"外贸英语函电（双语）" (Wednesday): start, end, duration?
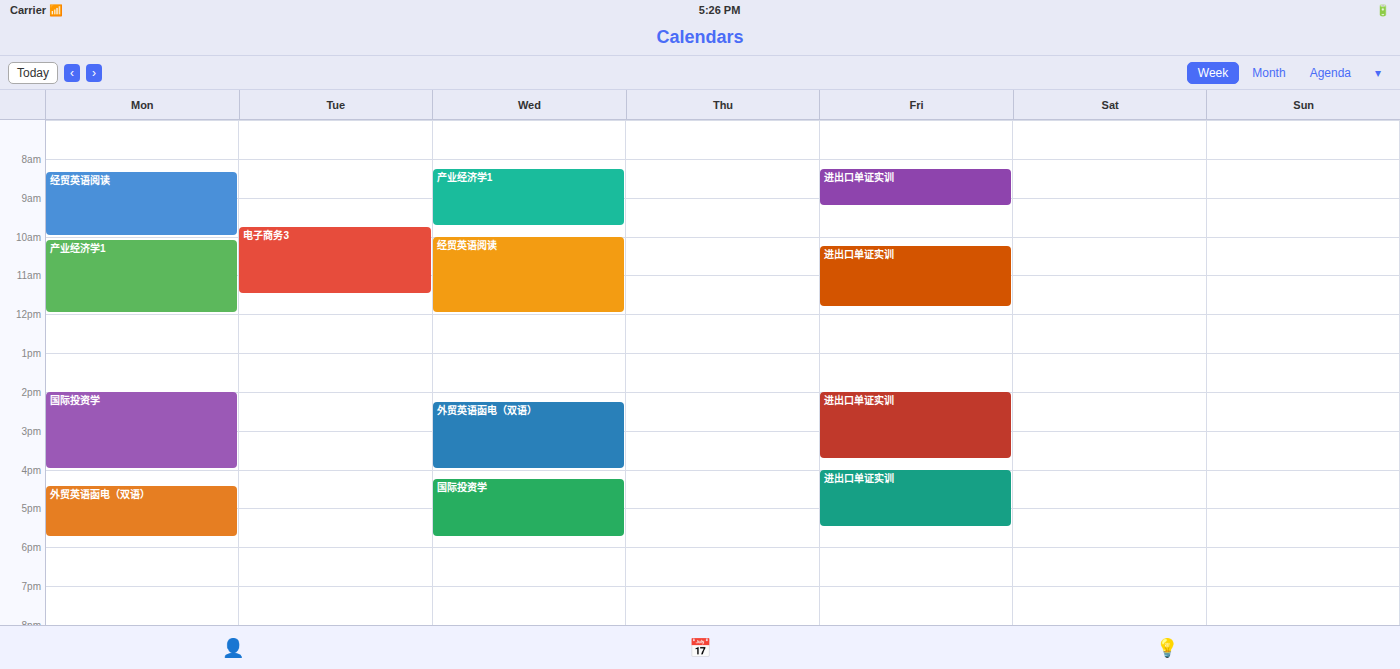
2:15 PM to 4:00 PM, 1 hour 45 minutes